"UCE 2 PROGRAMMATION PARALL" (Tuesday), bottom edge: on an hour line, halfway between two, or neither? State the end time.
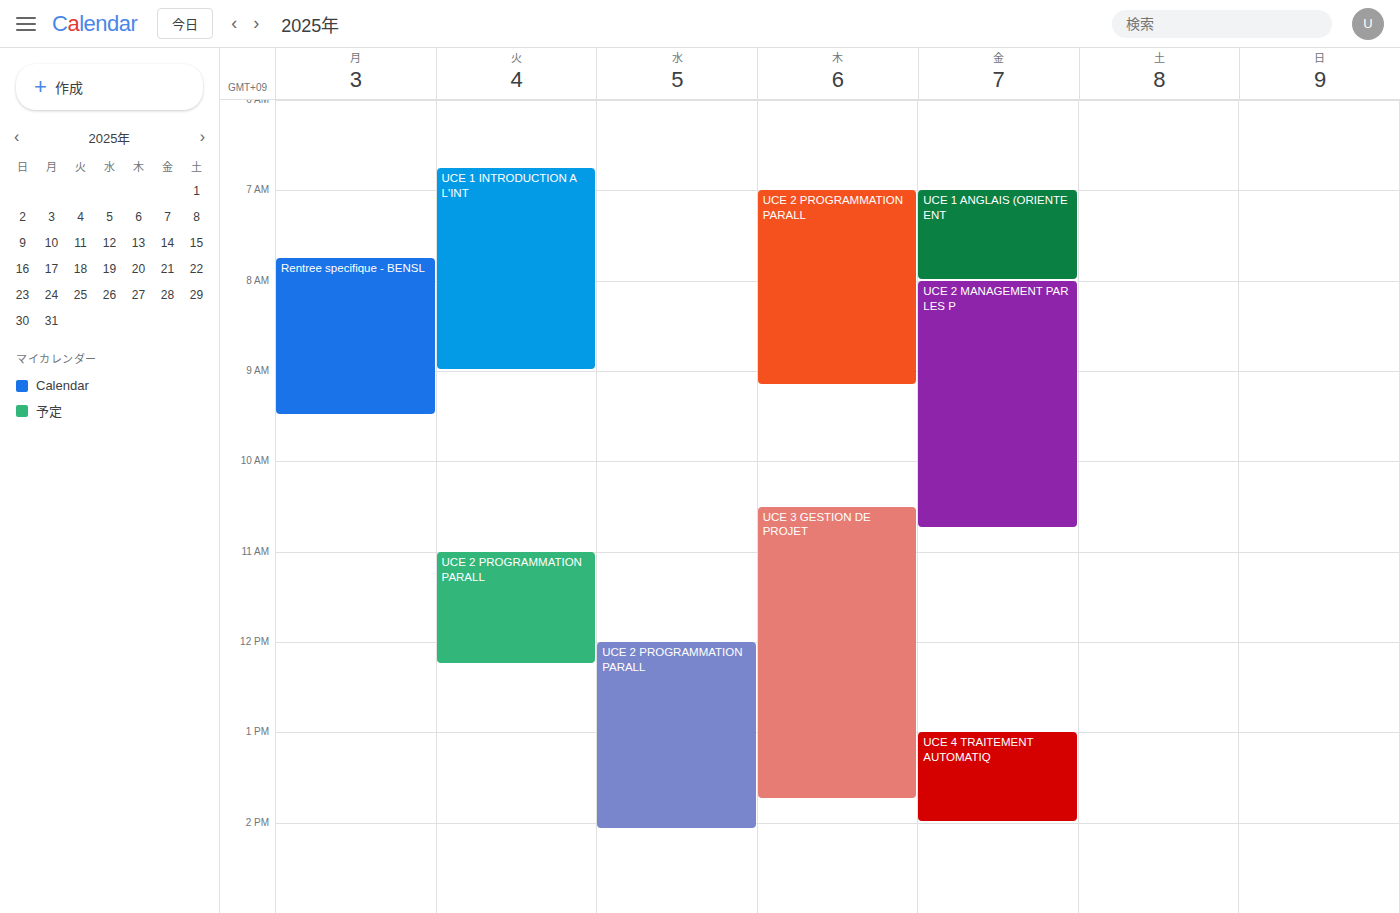
12:15 PM -- neither: a quarter of the way from the 12 PM line to the 1 PM line.